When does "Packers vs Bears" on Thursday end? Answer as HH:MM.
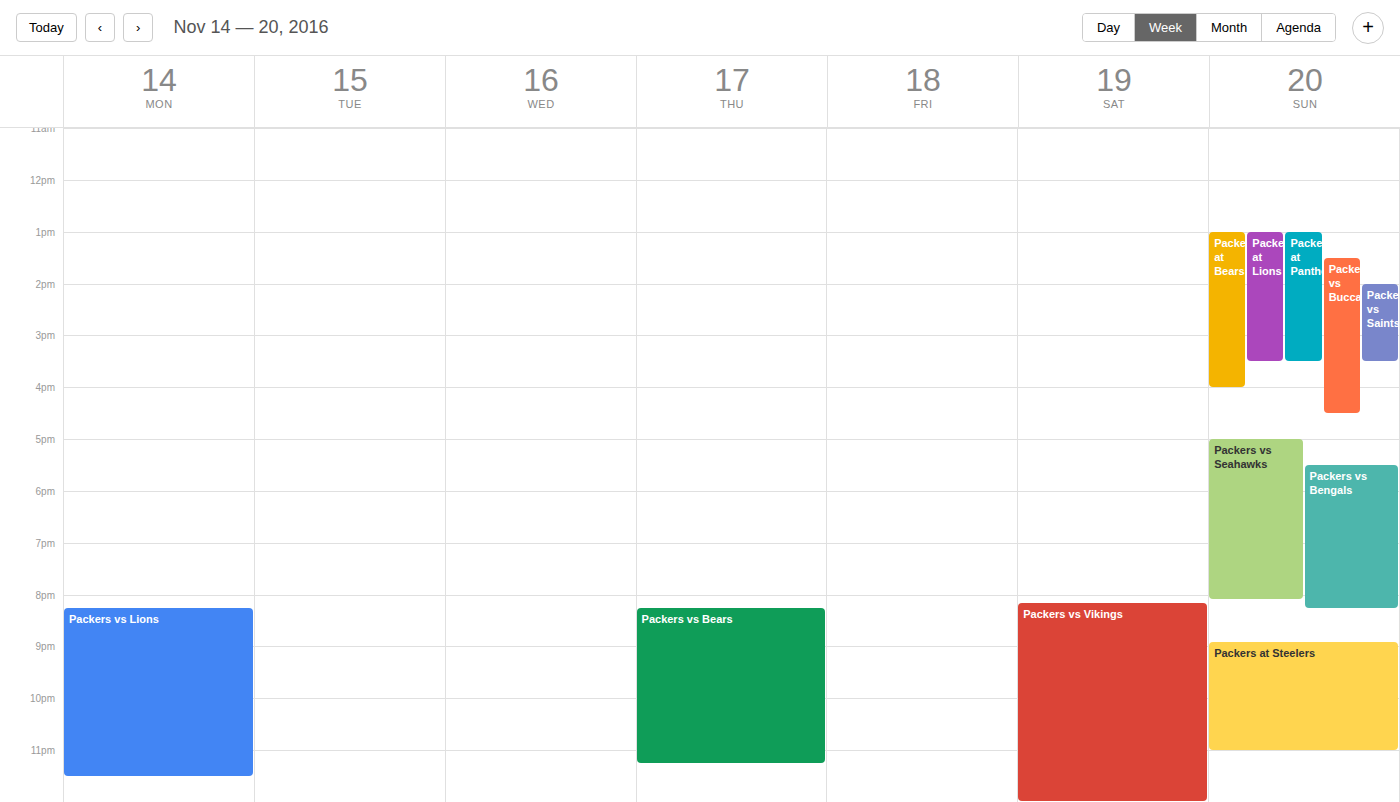
23:15